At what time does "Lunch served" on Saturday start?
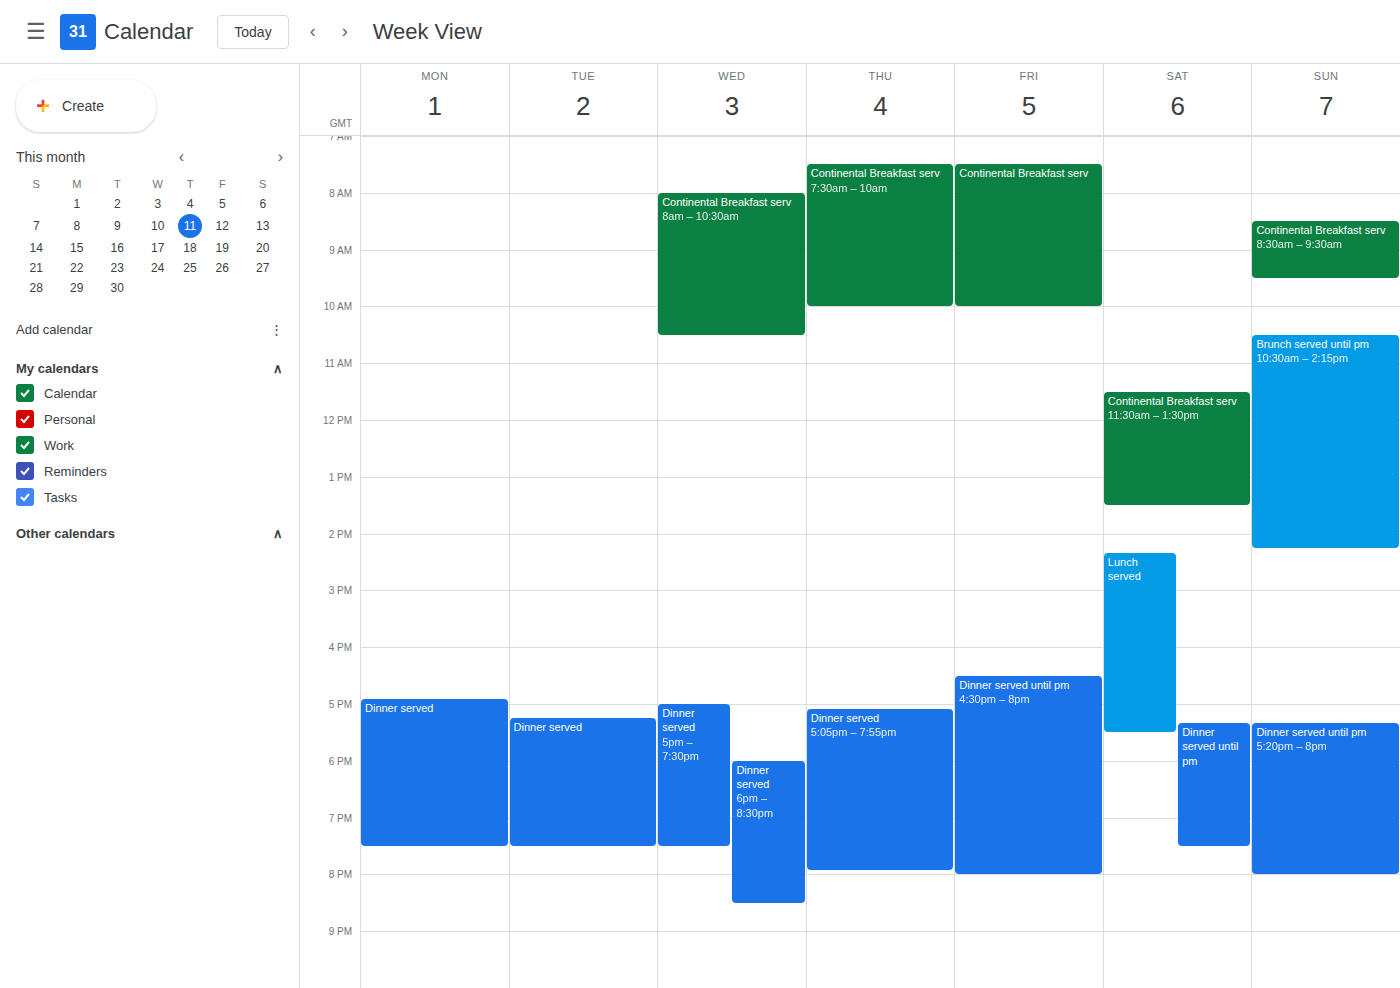
2:20 PM